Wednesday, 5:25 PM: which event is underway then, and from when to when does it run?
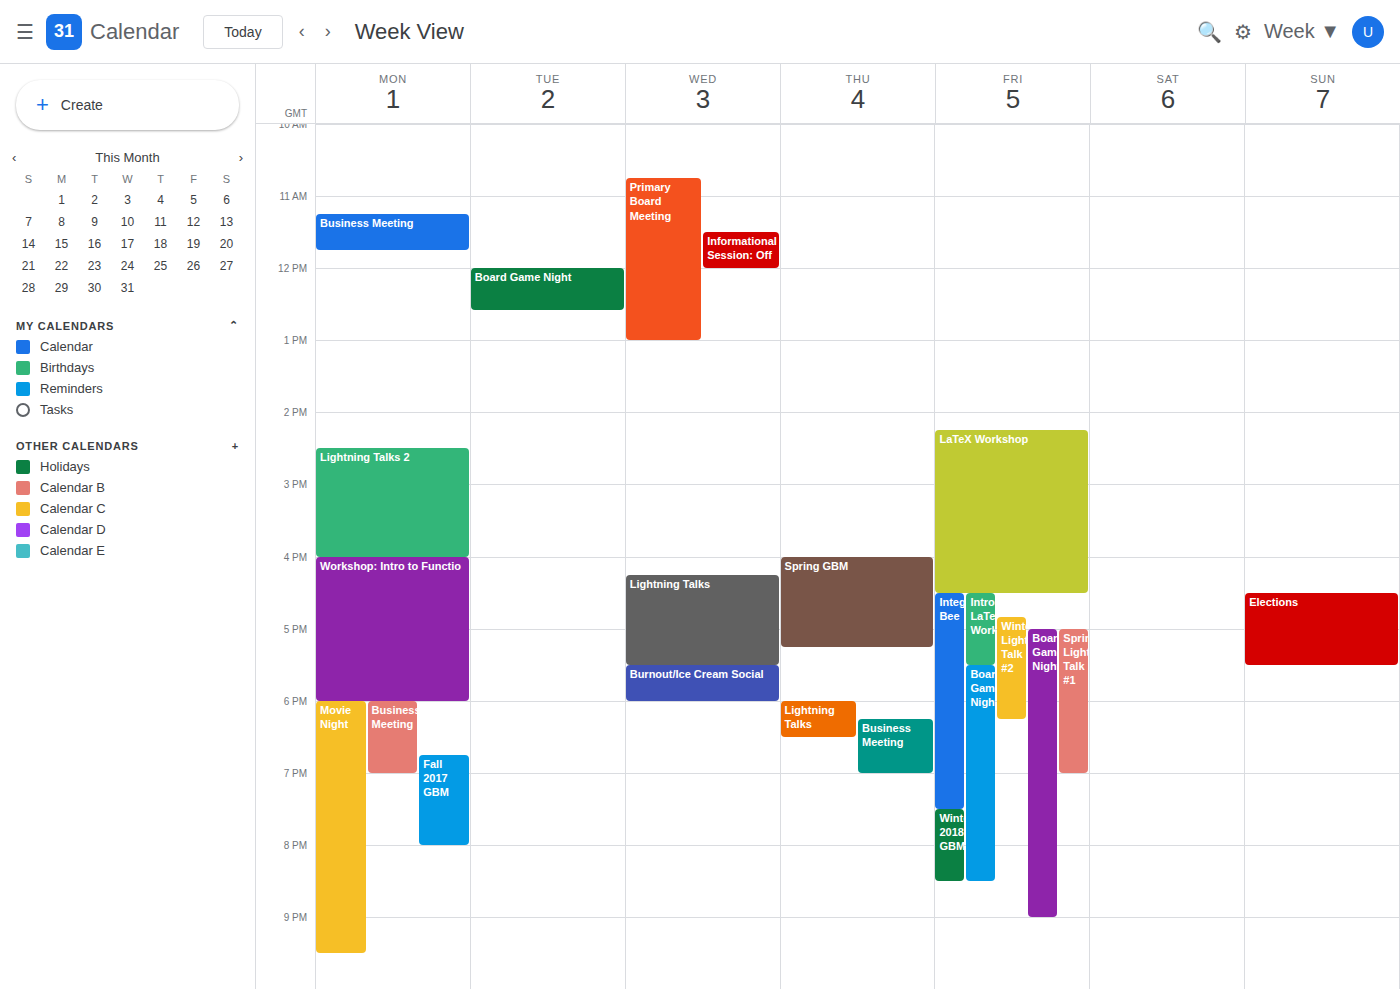
"Lightning Talks", 4:15 PM to 5:30 PM